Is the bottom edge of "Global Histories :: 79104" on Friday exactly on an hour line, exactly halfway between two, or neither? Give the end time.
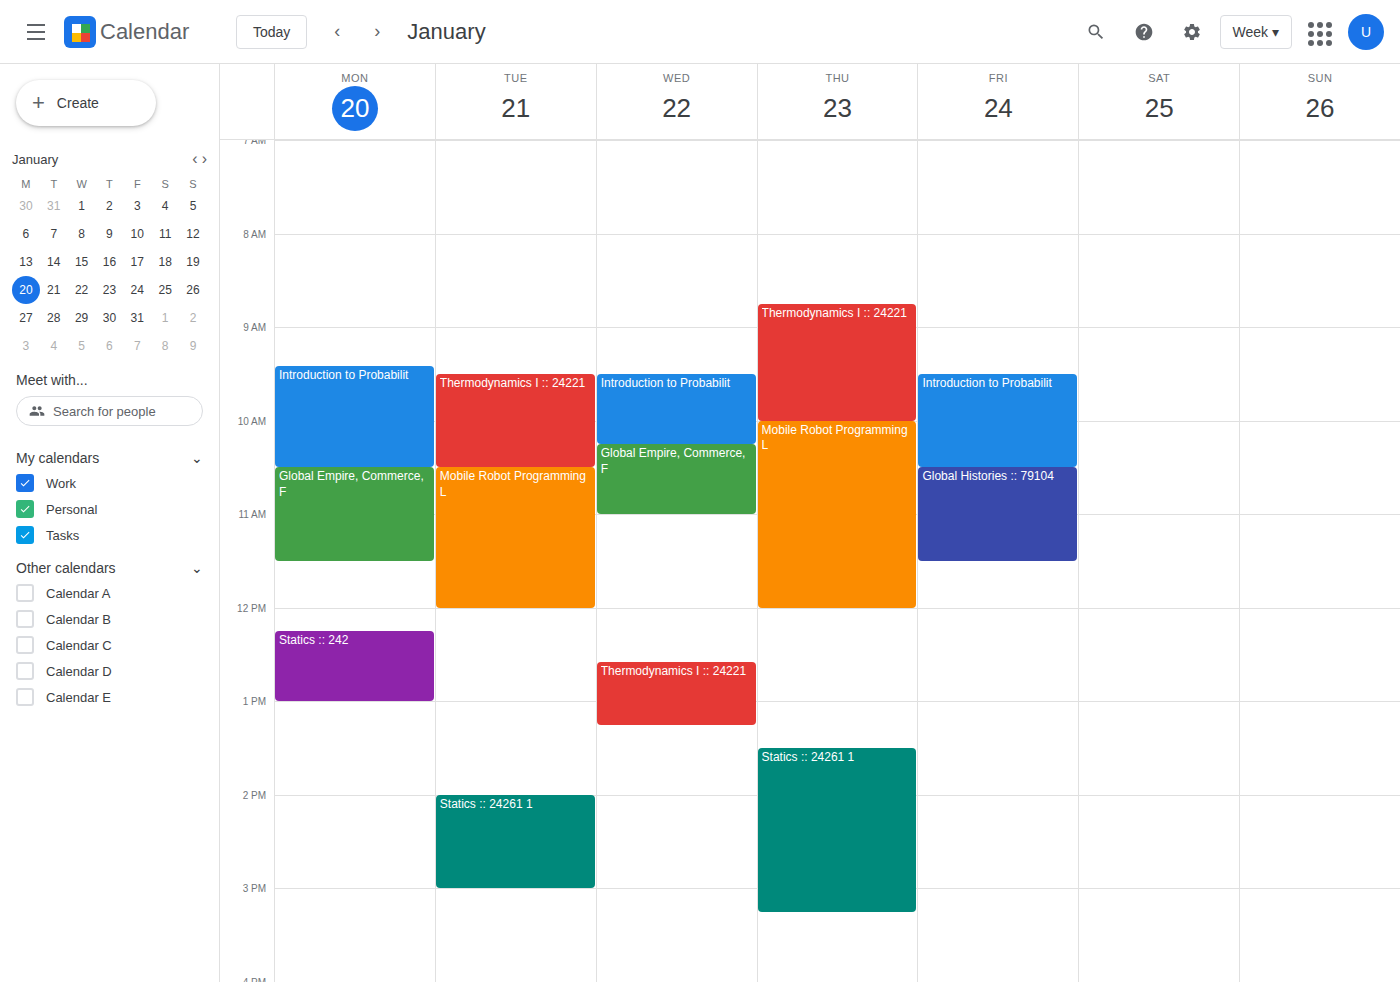
11:30 AM -- halfway between the 11 AM and 12 PM lines.